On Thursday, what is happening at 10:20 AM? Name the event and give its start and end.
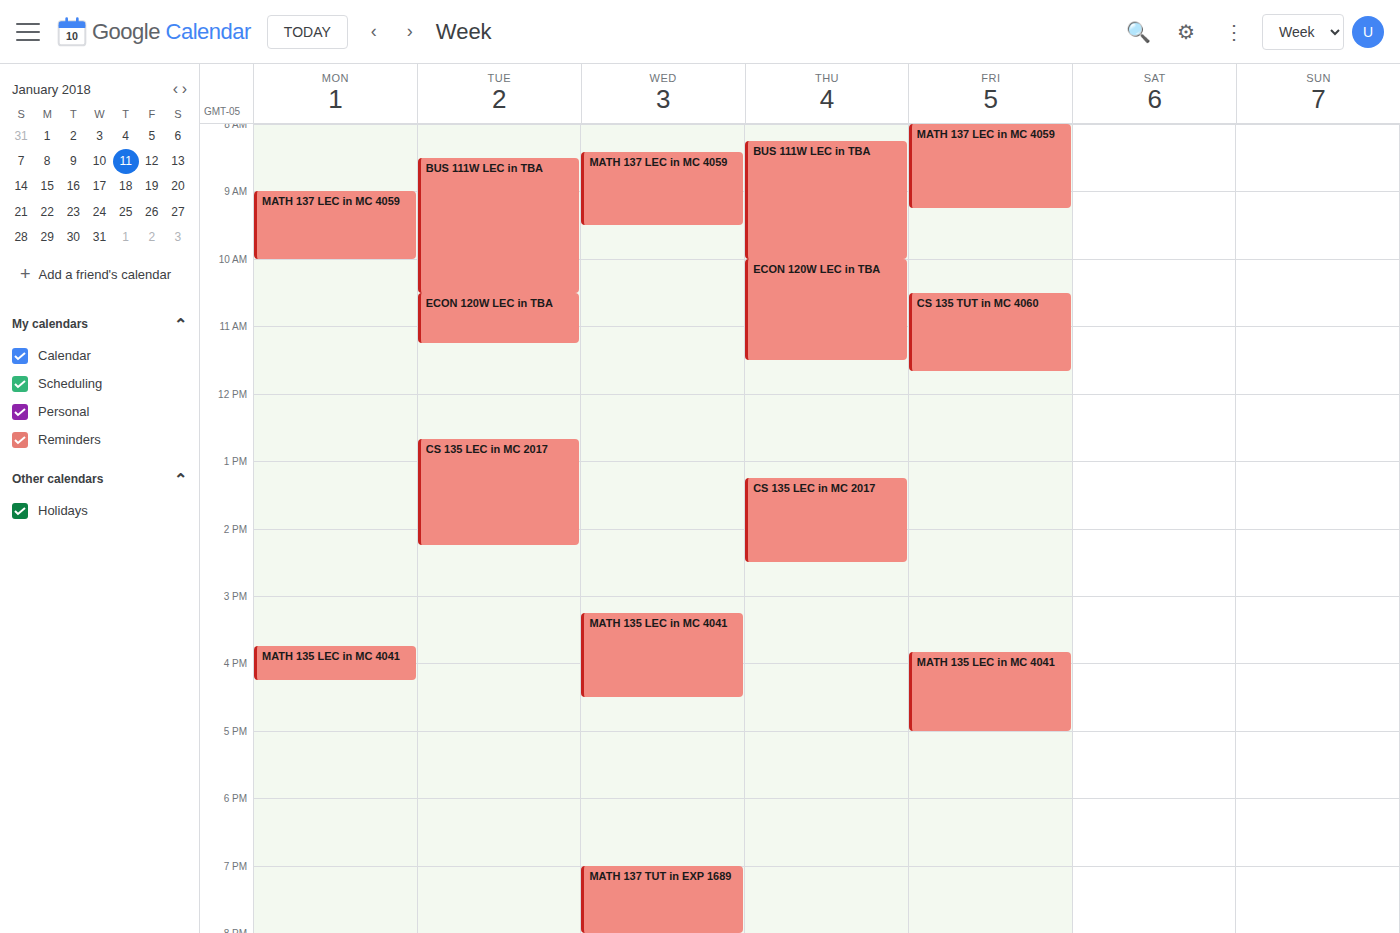
"ECON 120W LEC in TBA", 10:00 AM to 11:30 AM